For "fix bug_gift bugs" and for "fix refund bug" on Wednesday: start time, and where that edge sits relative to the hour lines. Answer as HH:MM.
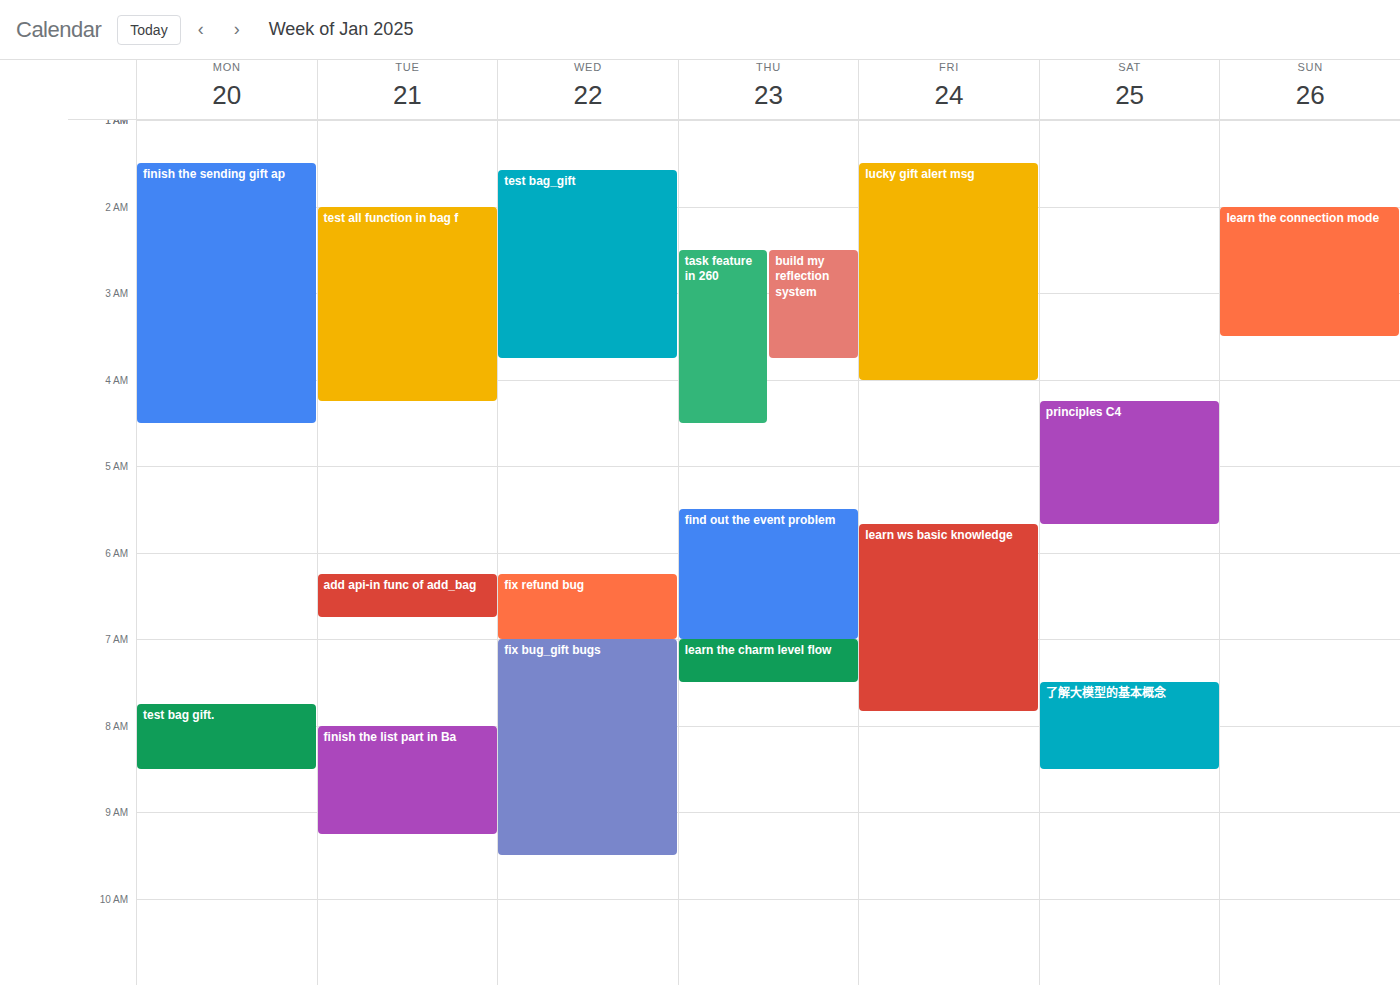
"fix bug_gift bugs": 07:00, exactly on the 07:00 line. "fix refund bug": 06:15, neither: a quarter of the way from the 06:00 line to the 07:00 line.